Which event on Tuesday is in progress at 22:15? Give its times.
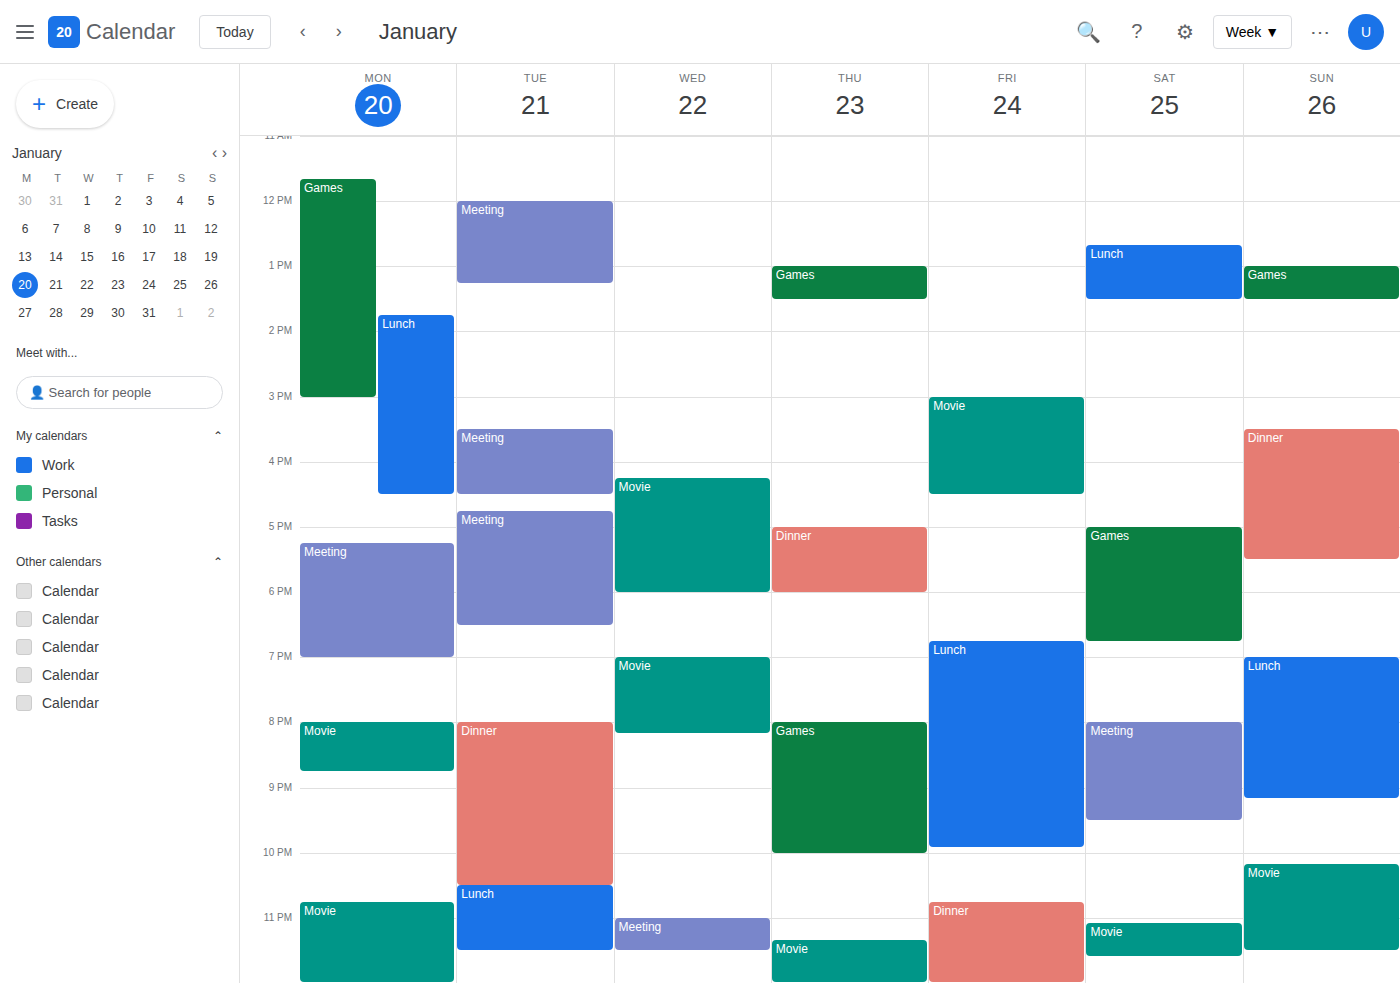
"Dinner", 20:00 to 22:30